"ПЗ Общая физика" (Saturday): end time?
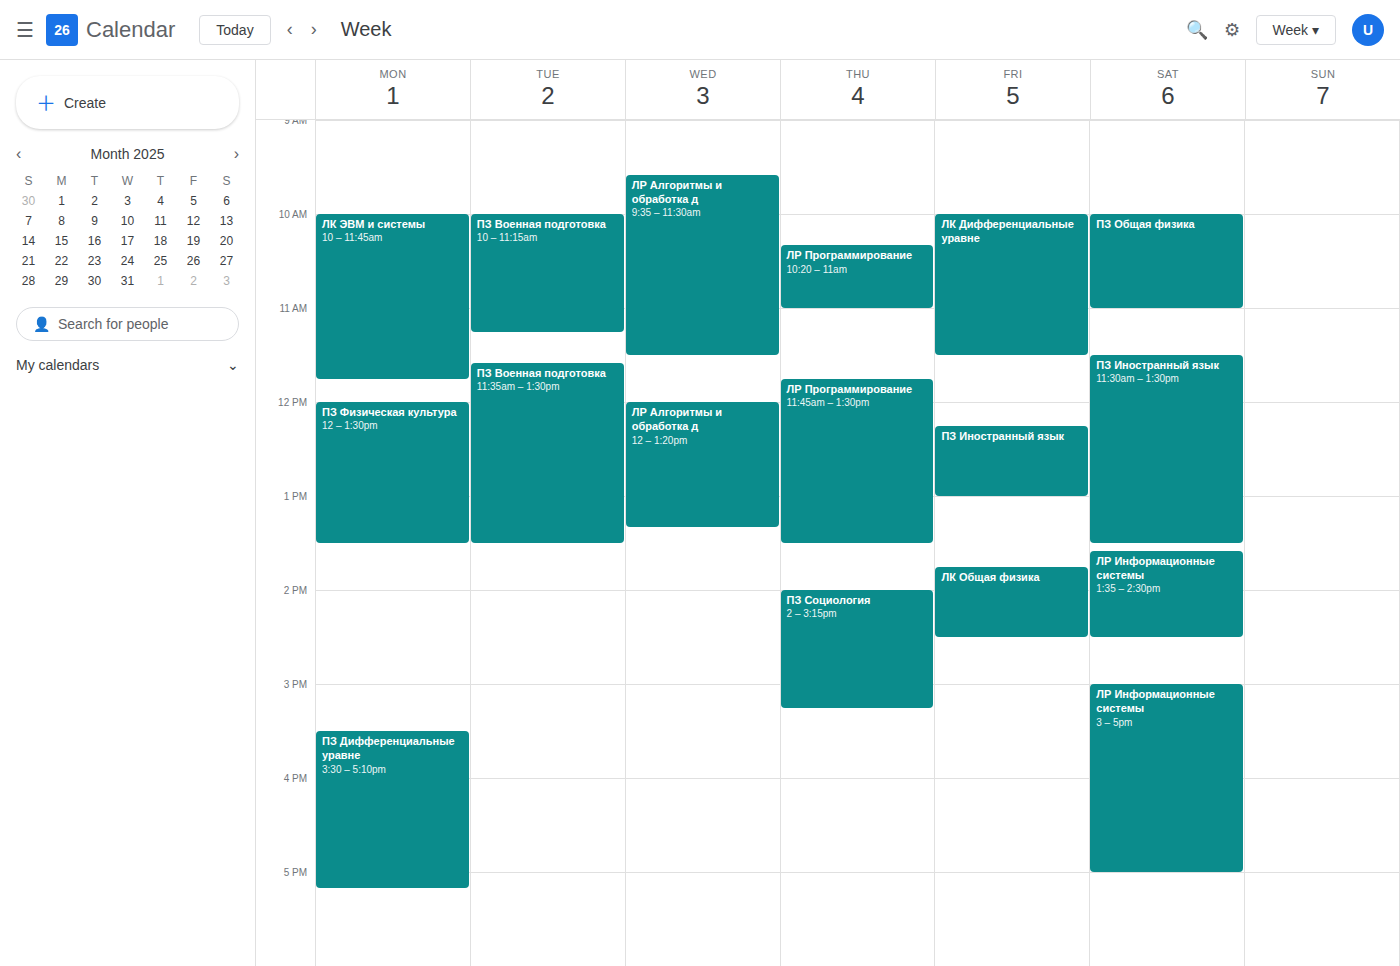
11:00 AM